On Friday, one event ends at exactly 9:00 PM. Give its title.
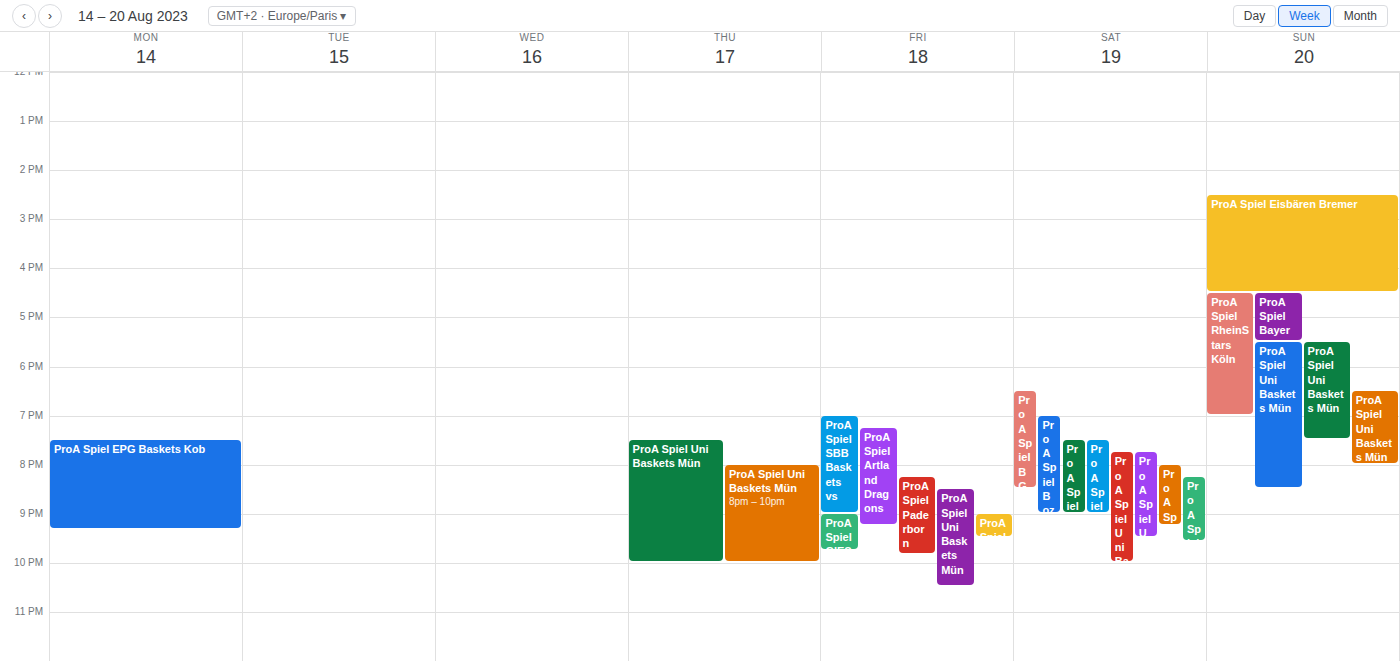
"ProA Spiel SBB Baskets vs"